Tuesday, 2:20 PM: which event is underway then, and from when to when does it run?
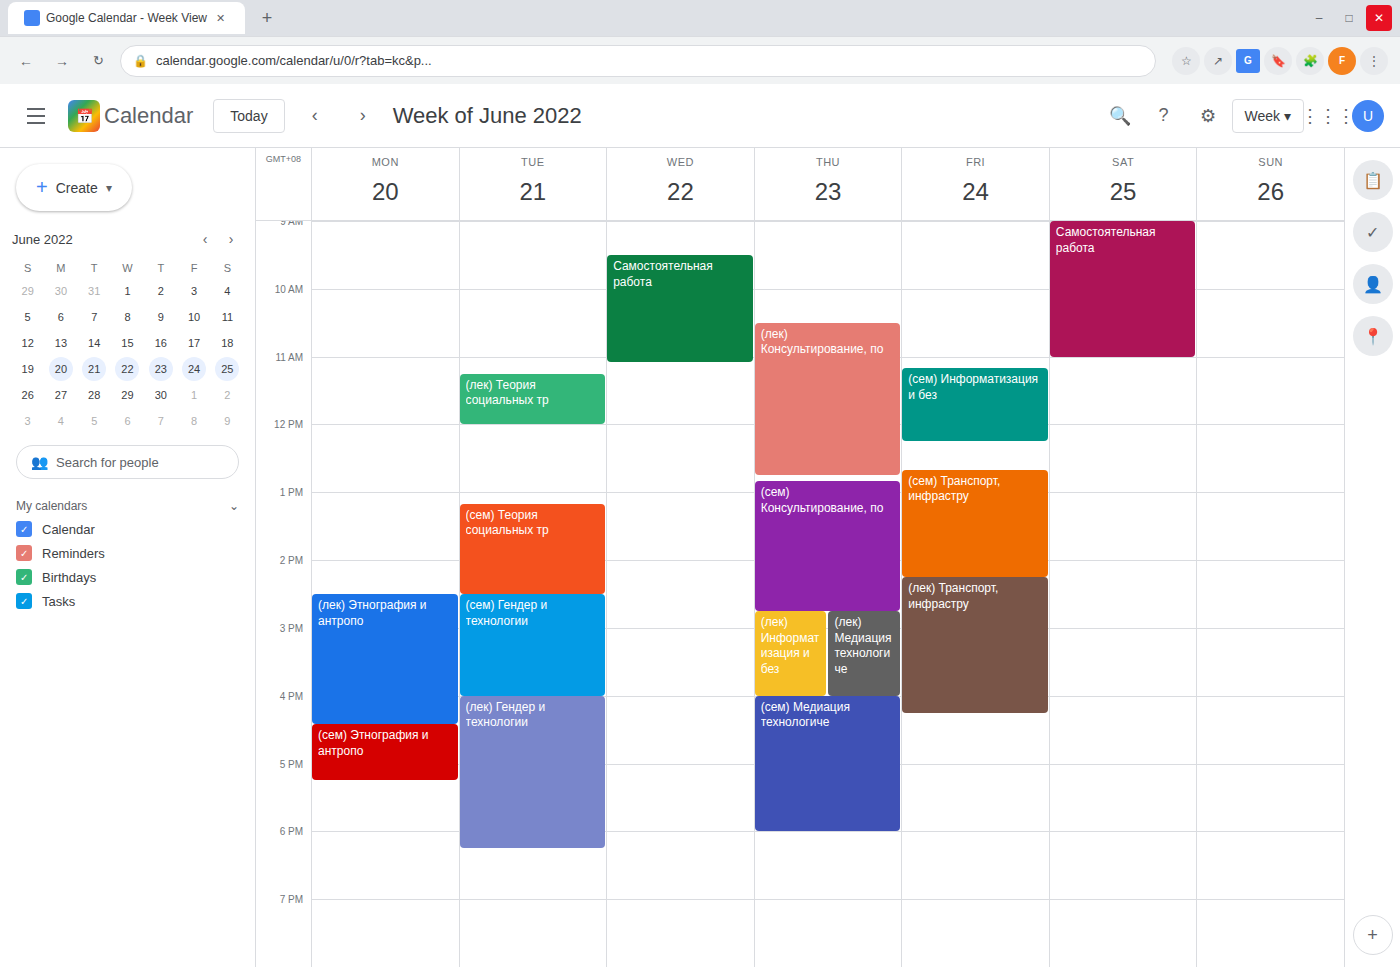
"(сем) Теория социальных тр", 1:10 PM to 2:30 PM